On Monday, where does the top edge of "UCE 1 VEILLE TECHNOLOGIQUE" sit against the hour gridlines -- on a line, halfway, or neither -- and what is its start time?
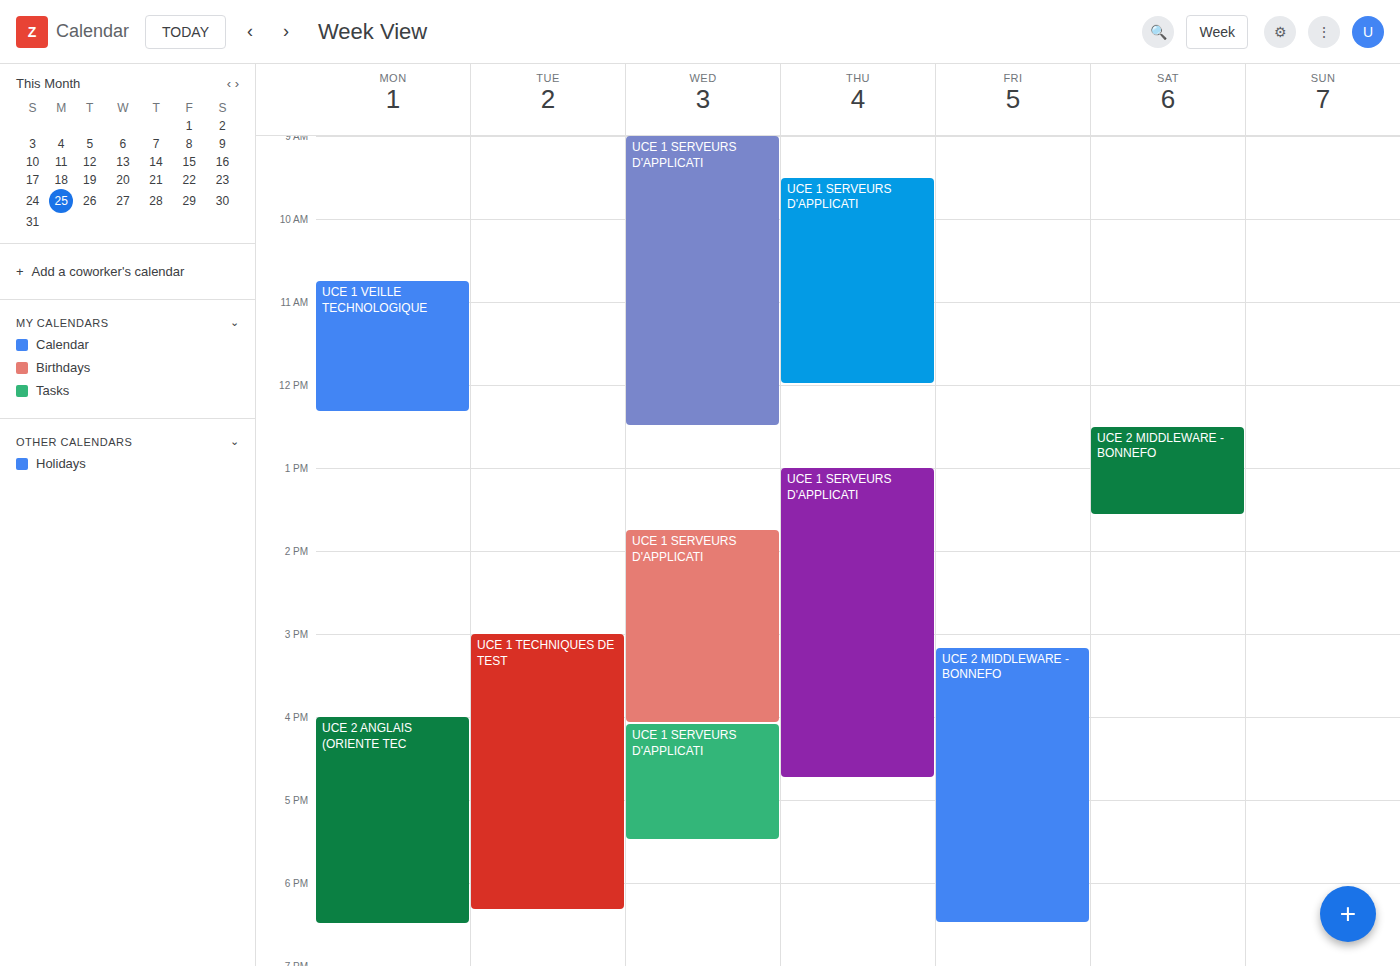
10:45 AM -- neither: three quarters of the way from the 10 AM line to the 11 AM line.